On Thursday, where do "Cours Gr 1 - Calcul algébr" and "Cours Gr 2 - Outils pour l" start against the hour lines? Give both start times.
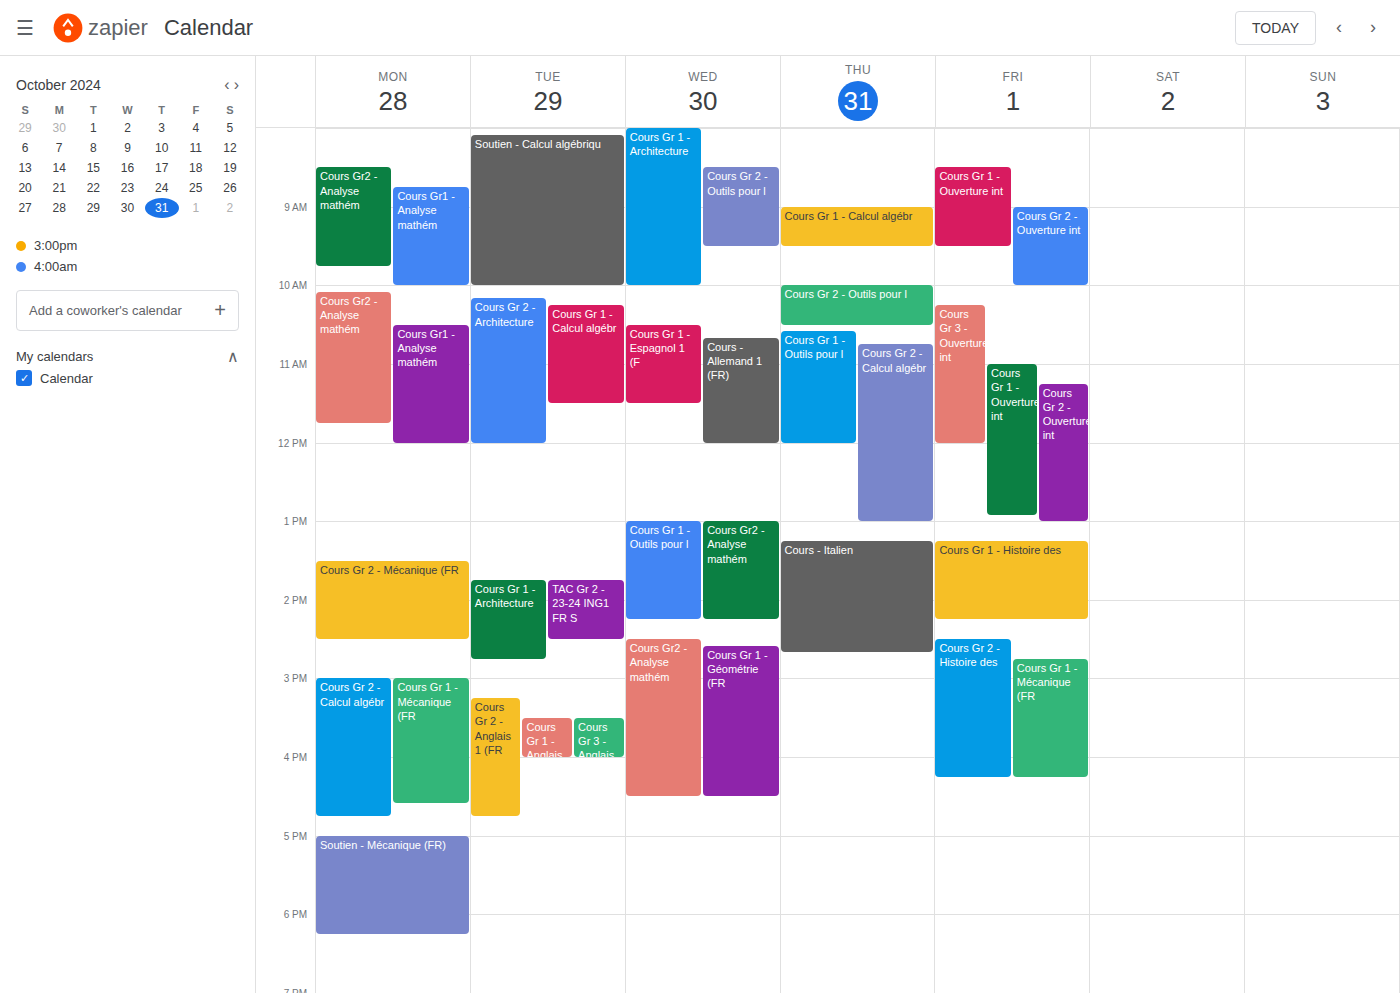
"Cours Gr 1 - Calcul algébr": 9:00 AM, exactly on the 9 AM line. "Cours Gr 2 - Outils pour l": 10:00 AM, exactly on the 10 AM line.